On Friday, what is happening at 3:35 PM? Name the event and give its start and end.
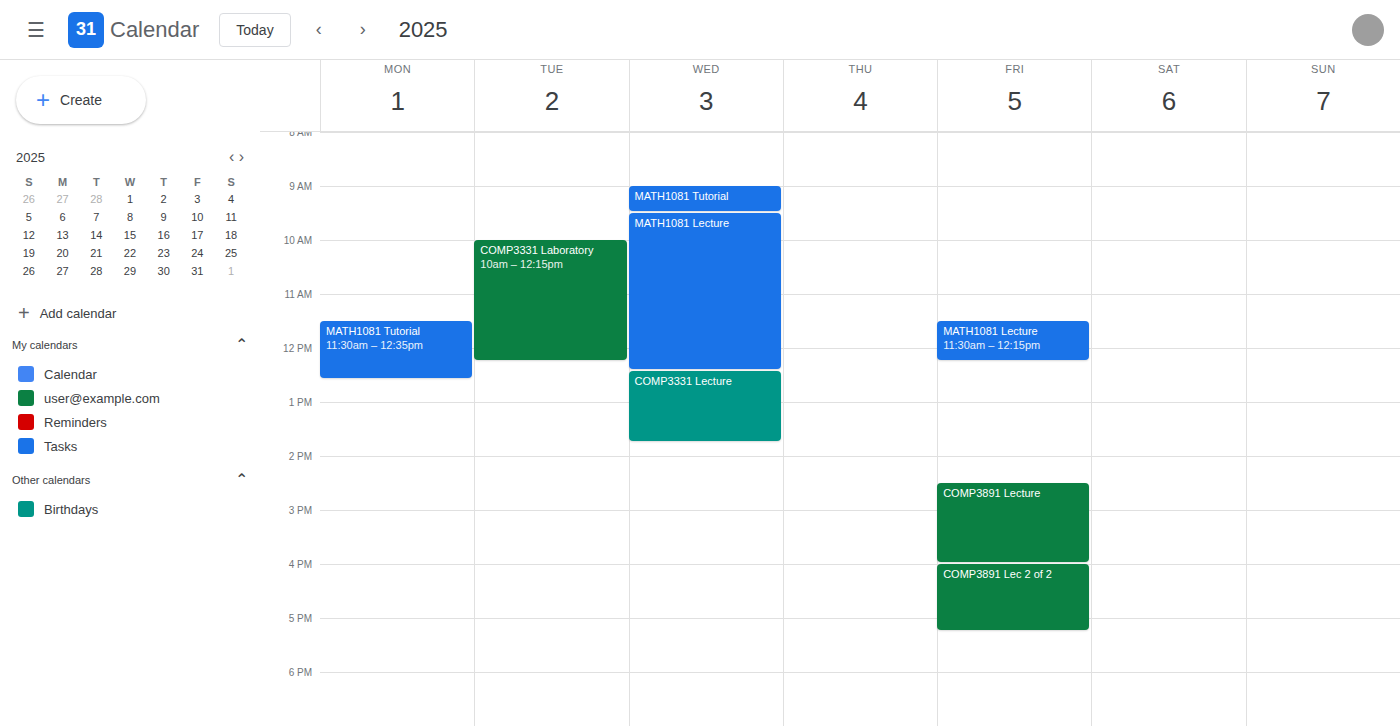
"COMP3891 Lecture", 2:30 PM to 4:00 PM